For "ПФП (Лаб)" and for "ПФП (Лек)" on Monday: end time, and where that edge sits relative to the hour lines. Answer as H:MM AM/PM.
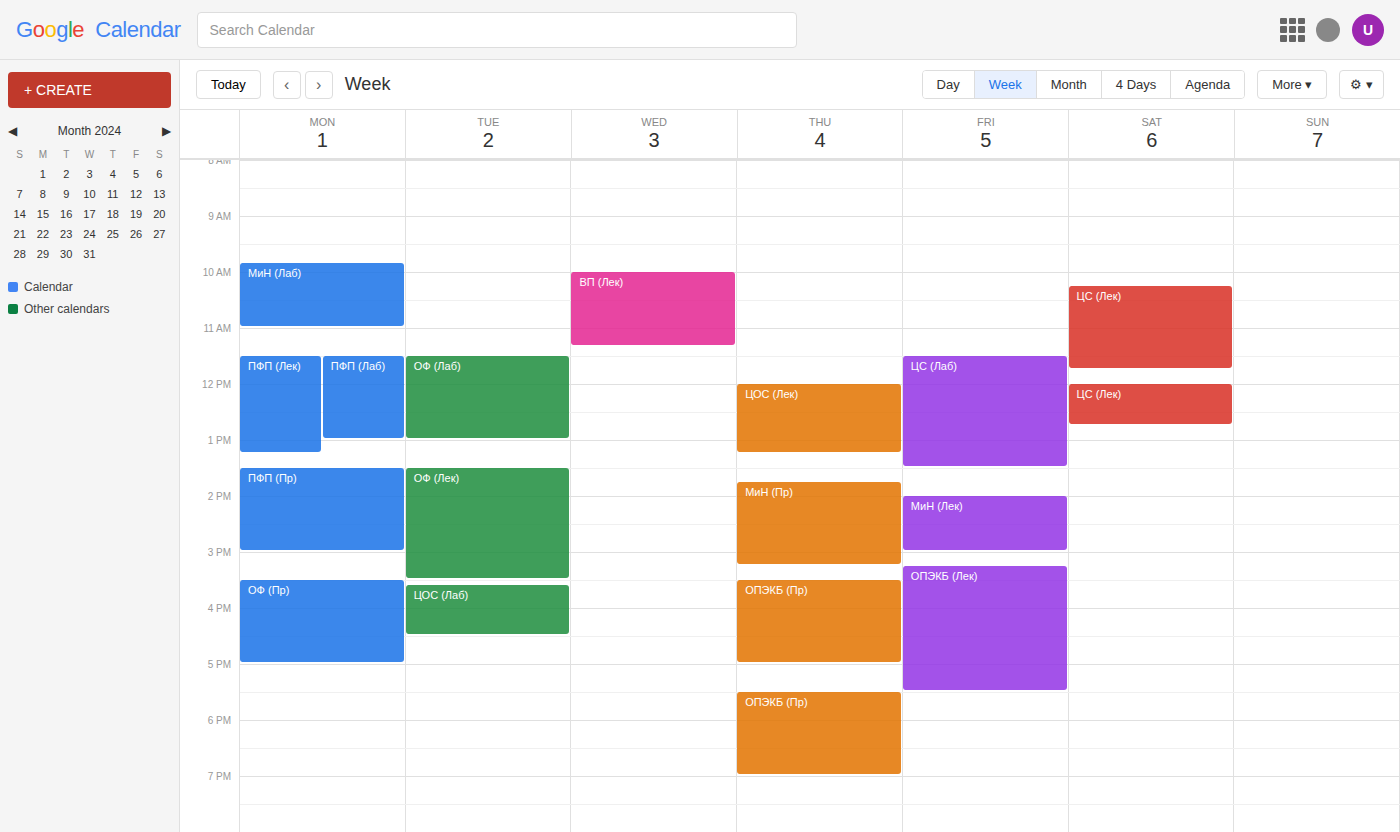
"ПФП (Лаб)": 1:00 PM, exactly on the 1 PM line. "ПФП (Лек)": 1:15 PM, neither: a quarter of the way from the 1 PM line to the 2 PM line.